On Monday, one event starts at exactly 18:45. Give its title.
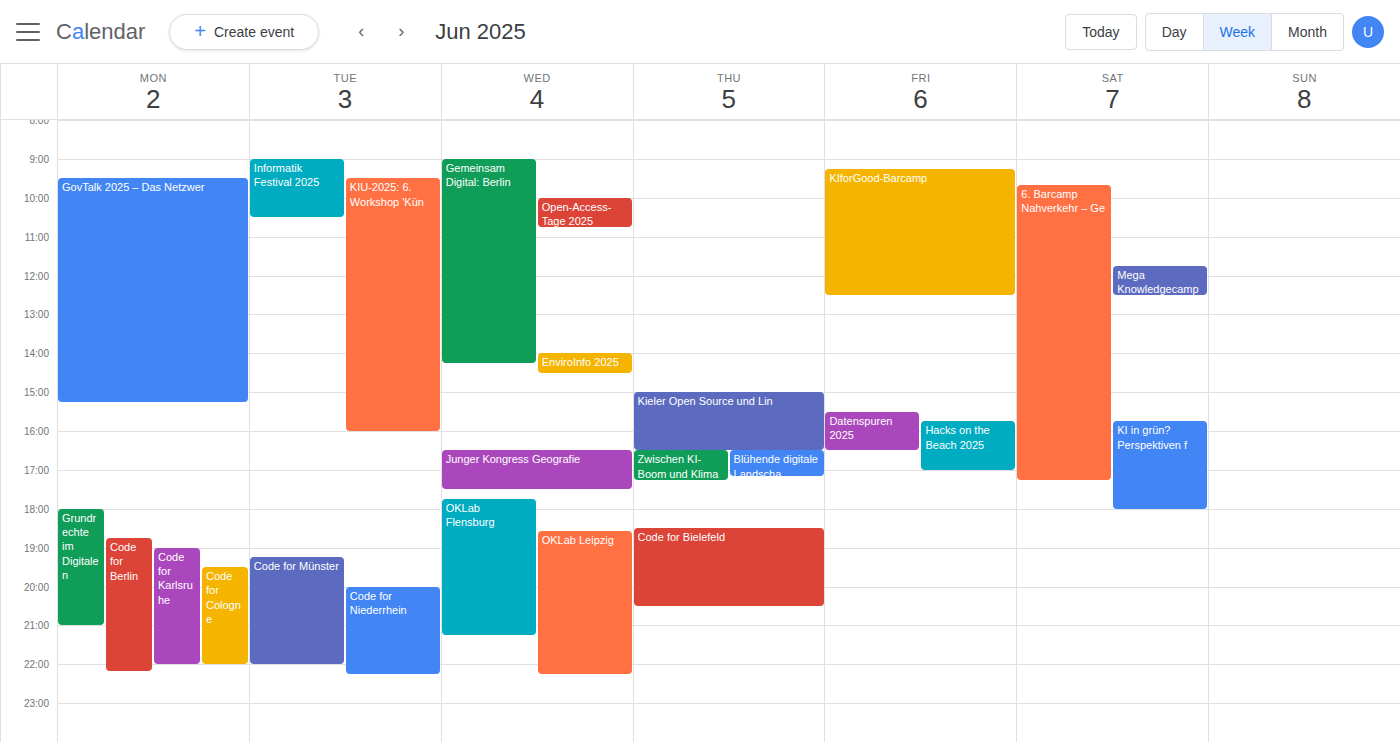
"Code for Berlin"